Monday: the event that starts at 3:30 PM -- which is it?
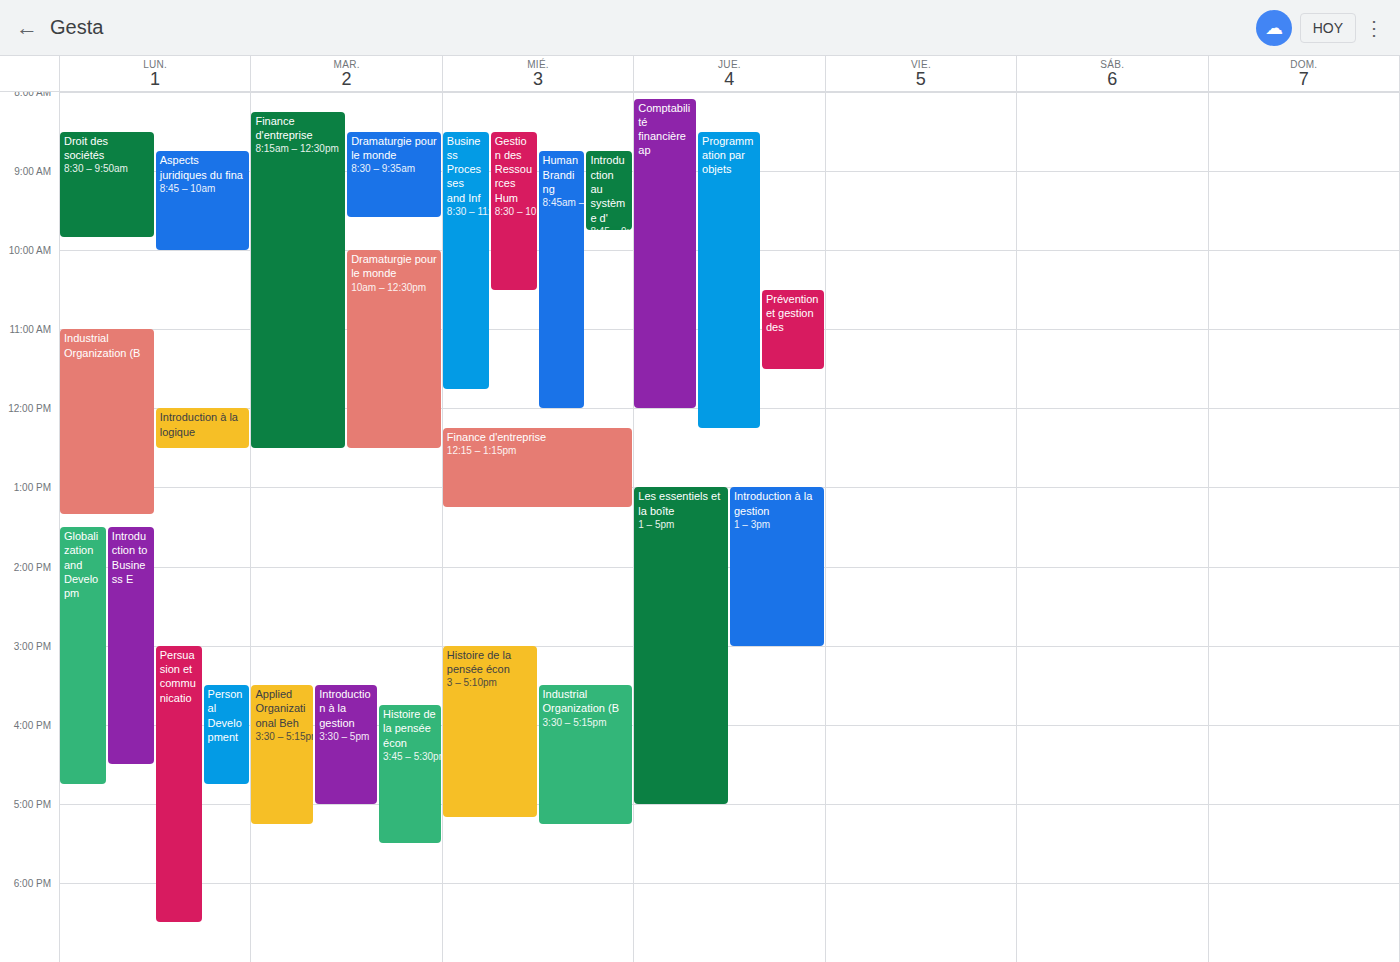
"Personal Development"